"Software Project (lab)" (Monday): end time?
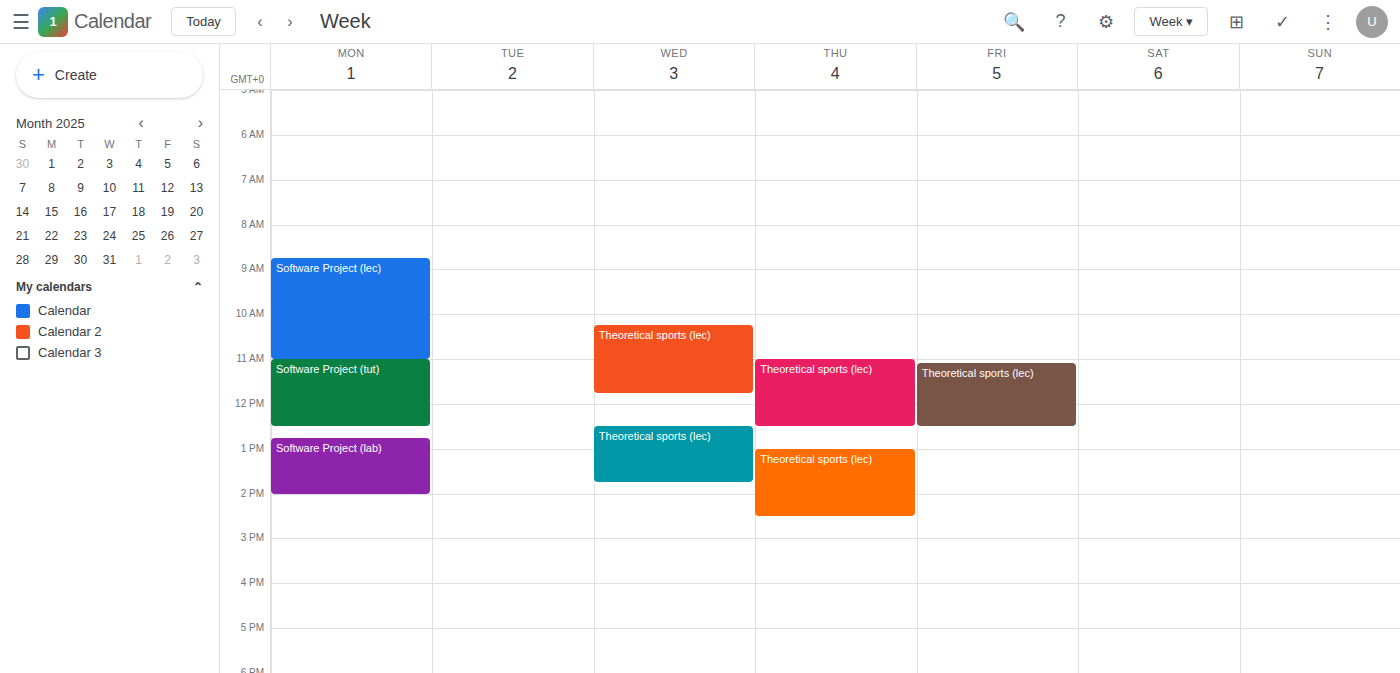
2:00 PM